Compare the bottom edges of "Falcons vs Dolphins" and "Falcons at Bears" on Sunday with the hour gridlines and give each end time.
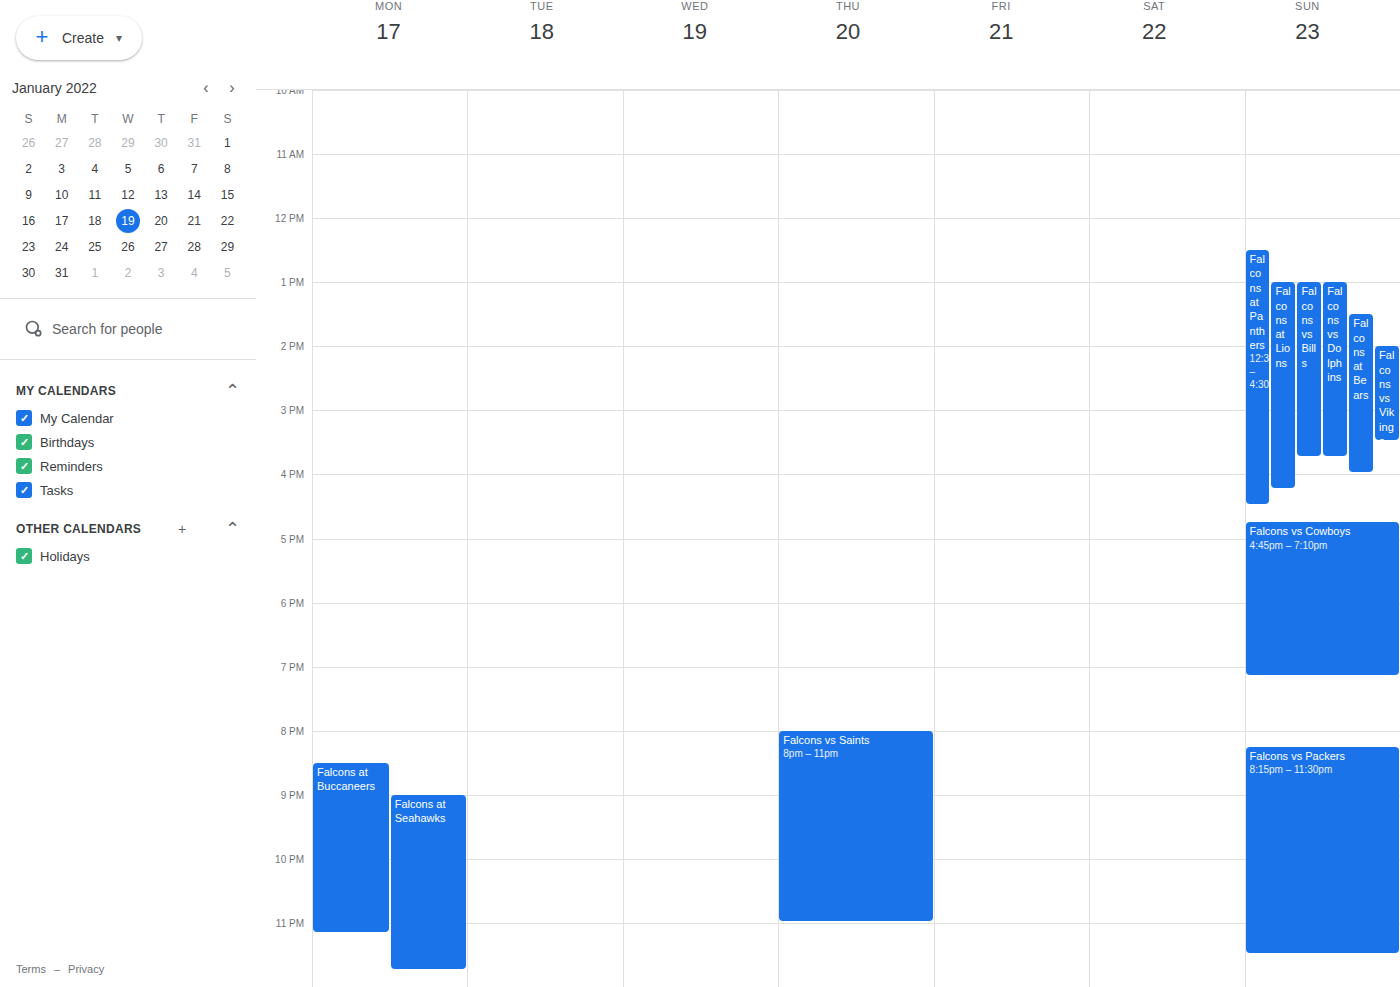
"Falcons vs Dolphins": 3:45 PM, neither: three quarters of the way from the 3 PM line to the 4 PM line. "Falcons at Bears": 4:00 PM, exactly on the 4 PM line.